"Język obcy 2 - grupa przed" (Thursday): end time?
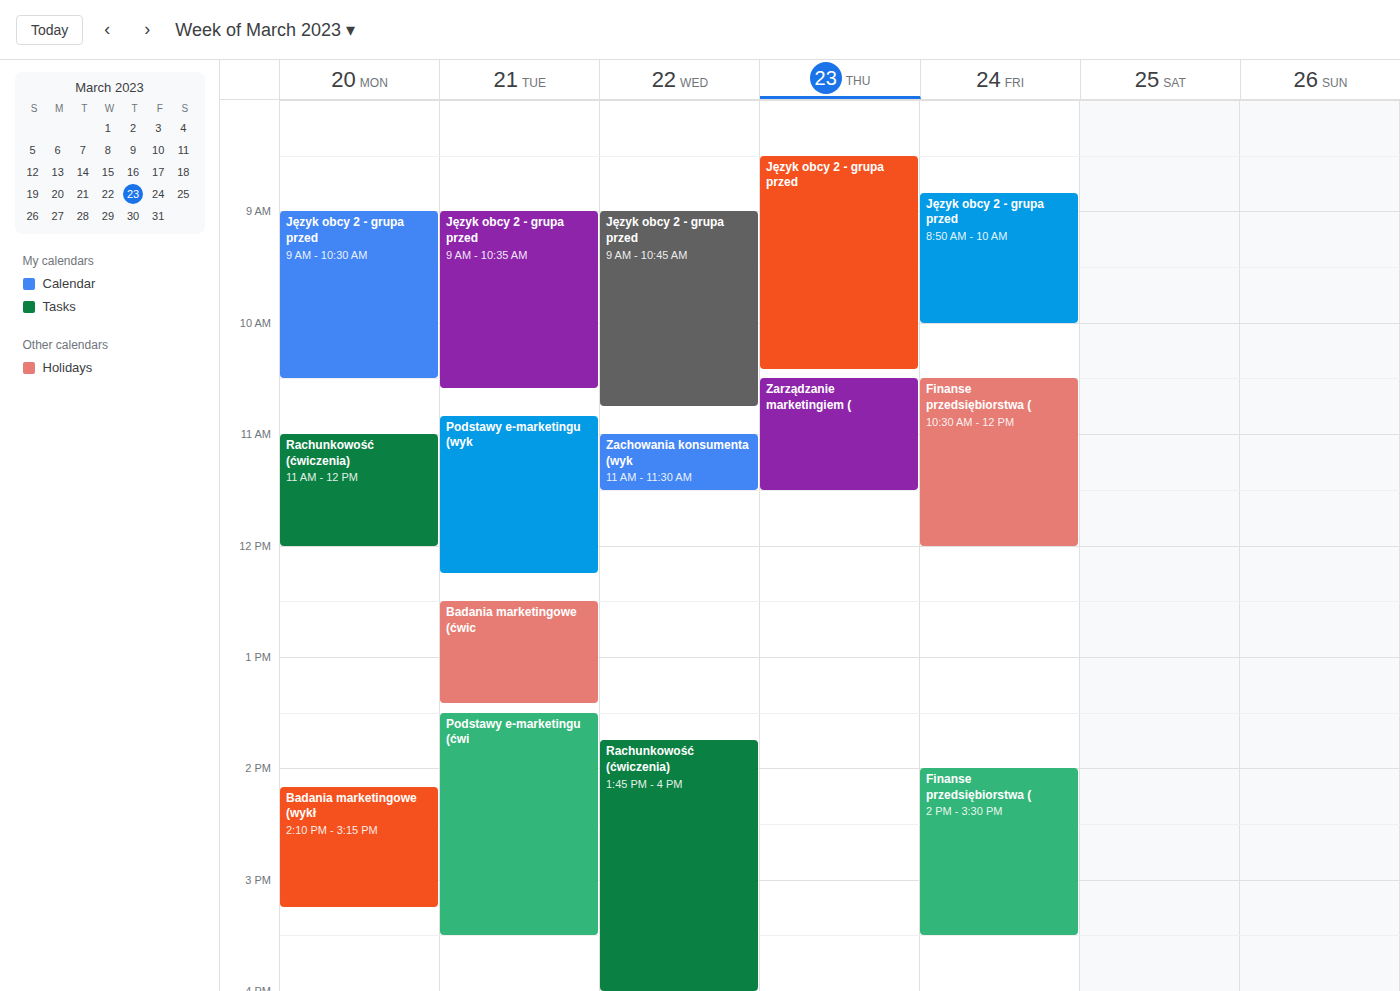
10:25